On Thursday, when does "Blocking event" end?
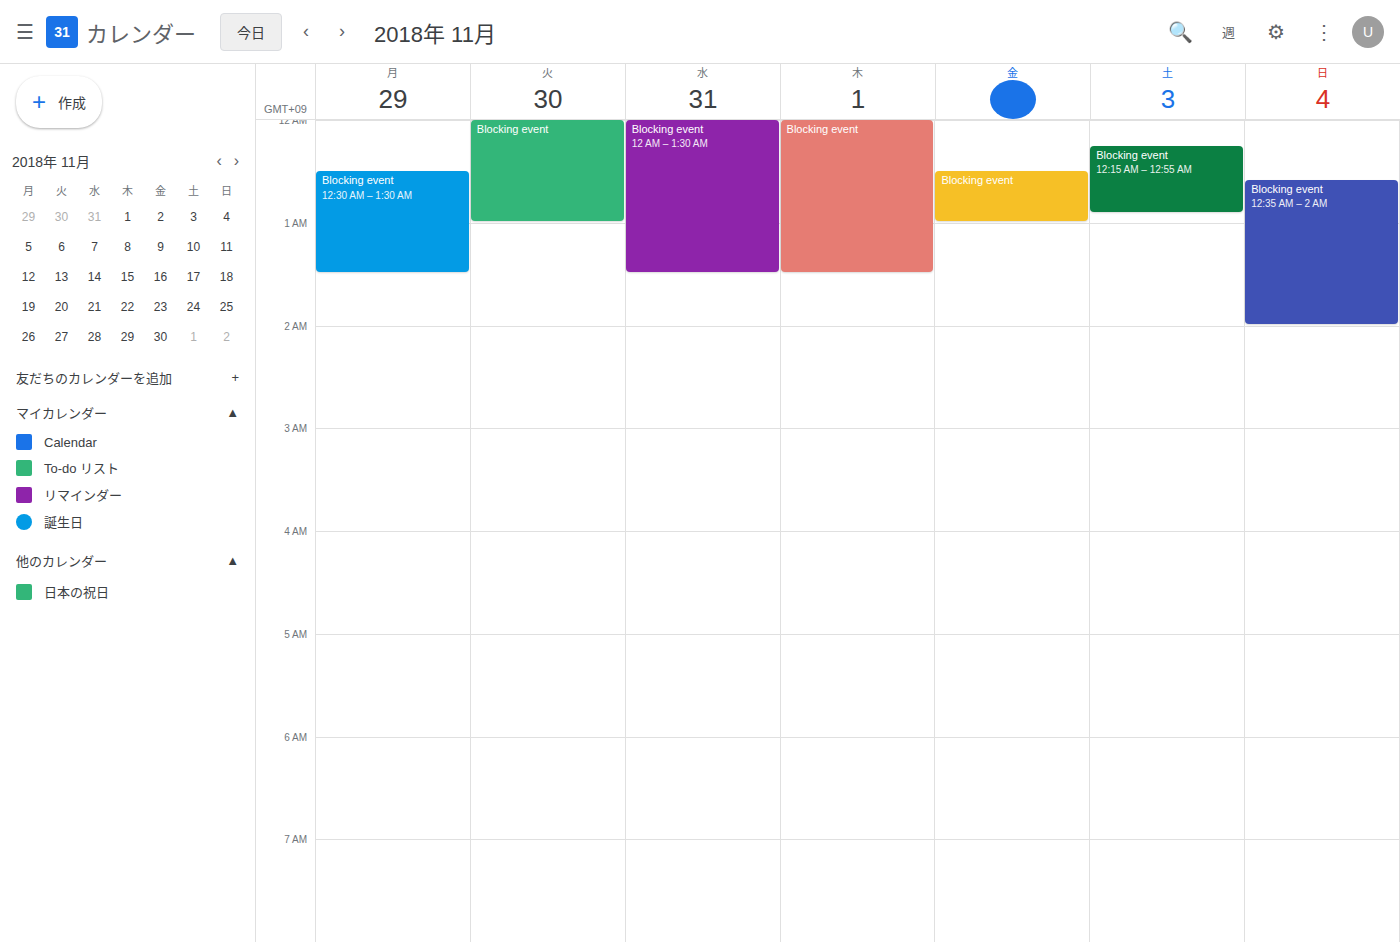
1:30 AM